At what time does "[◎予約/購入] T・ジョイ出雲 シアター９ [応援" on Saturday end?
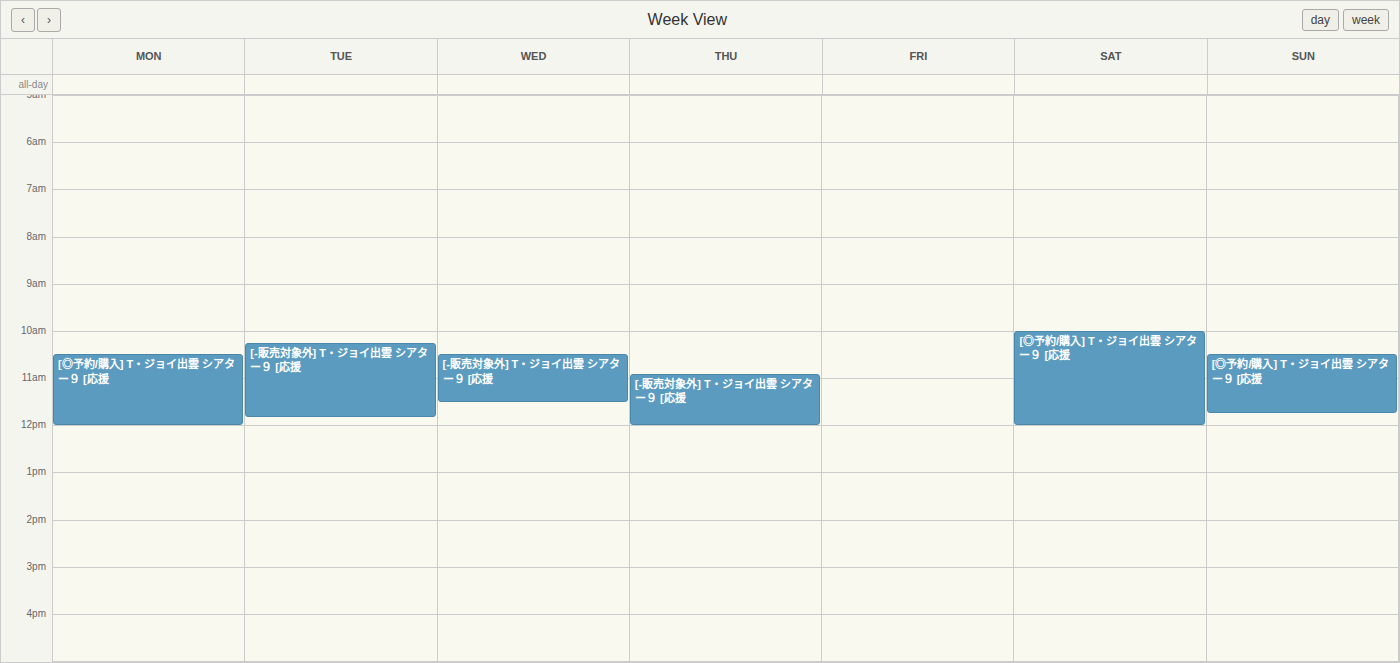
12:00 PM